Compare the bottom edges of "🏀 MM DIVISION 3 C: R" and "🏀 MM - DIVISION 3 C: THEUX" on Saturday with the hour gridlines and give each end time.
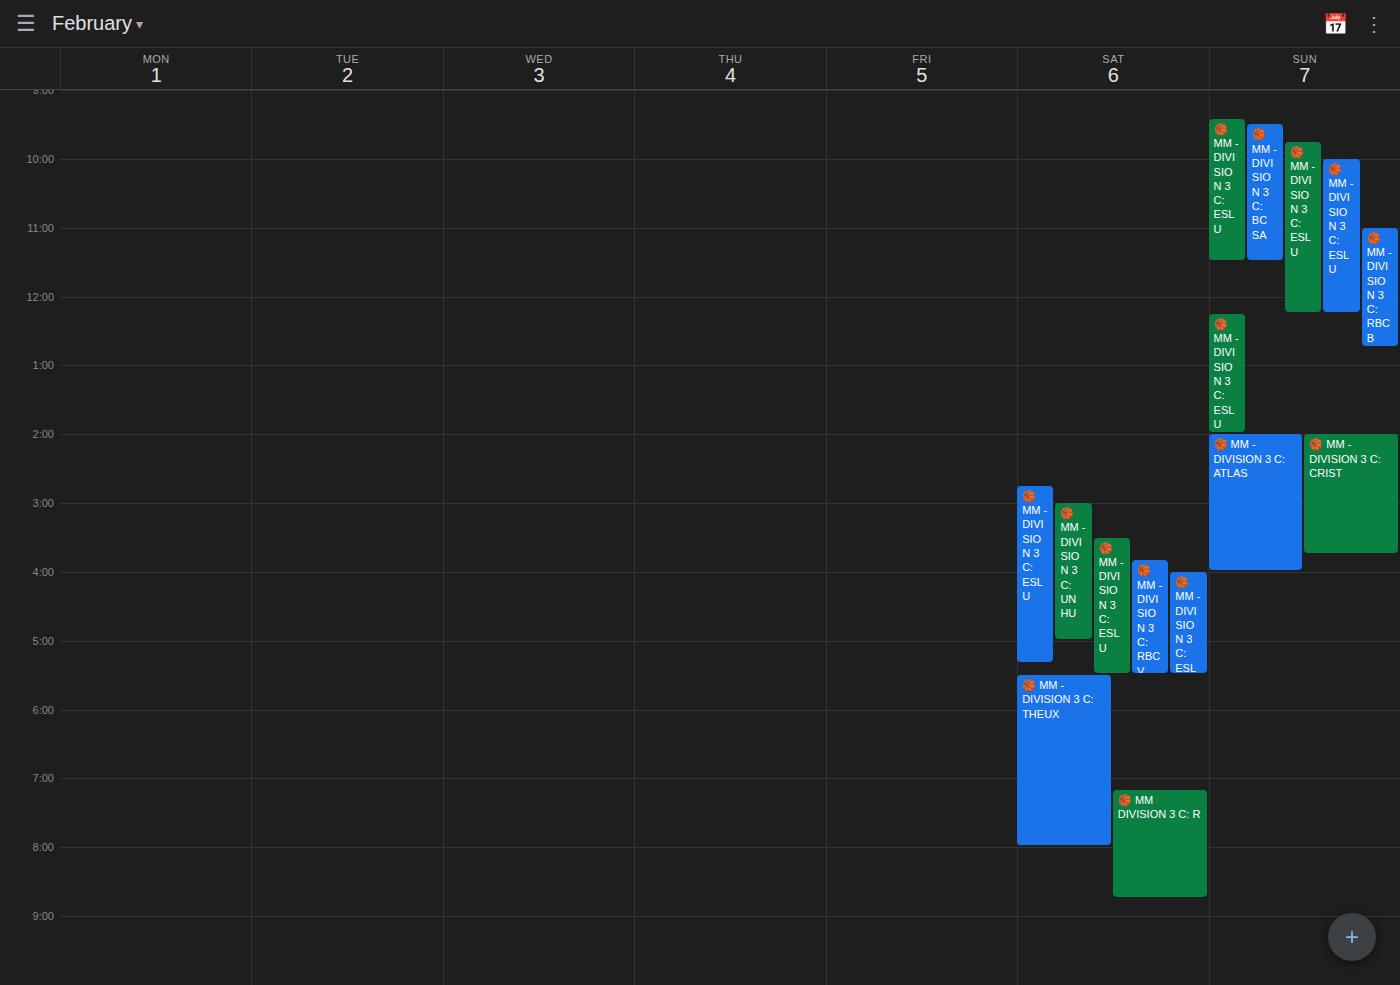
"🏀 MM DIVISION 3 C: R": 20:45, neither: three quarters of the way from the 20:00 line to the 21:00 line. "🏀 MM - DIVISION 3 C: THEUX": 20:00, exactly on the 20:00 line.